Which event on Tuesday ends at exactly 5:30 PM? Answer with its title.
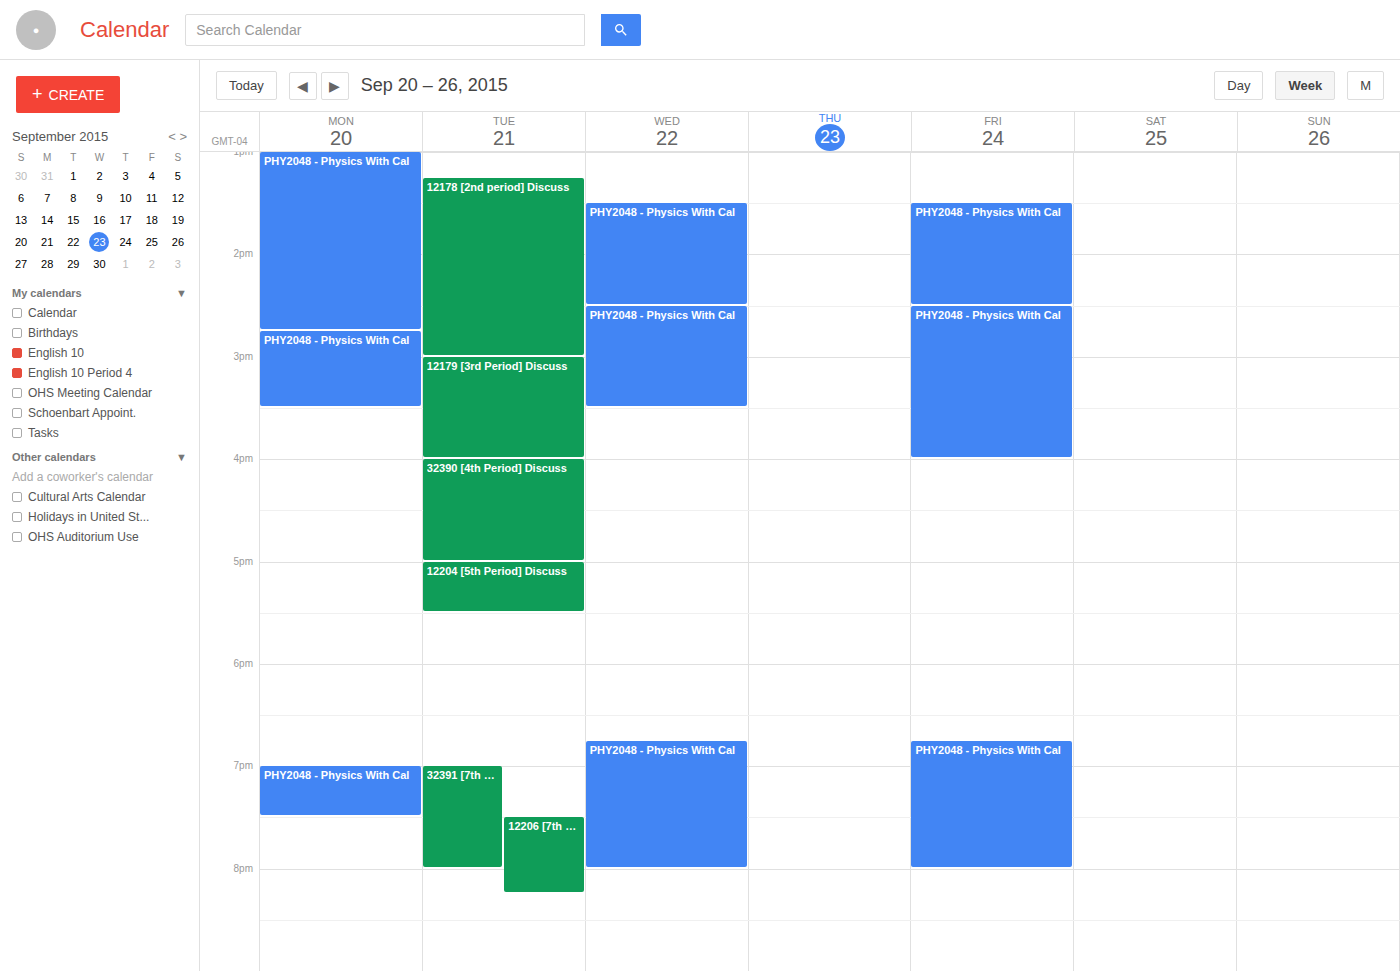
"12204 [5th Period] Discuss"